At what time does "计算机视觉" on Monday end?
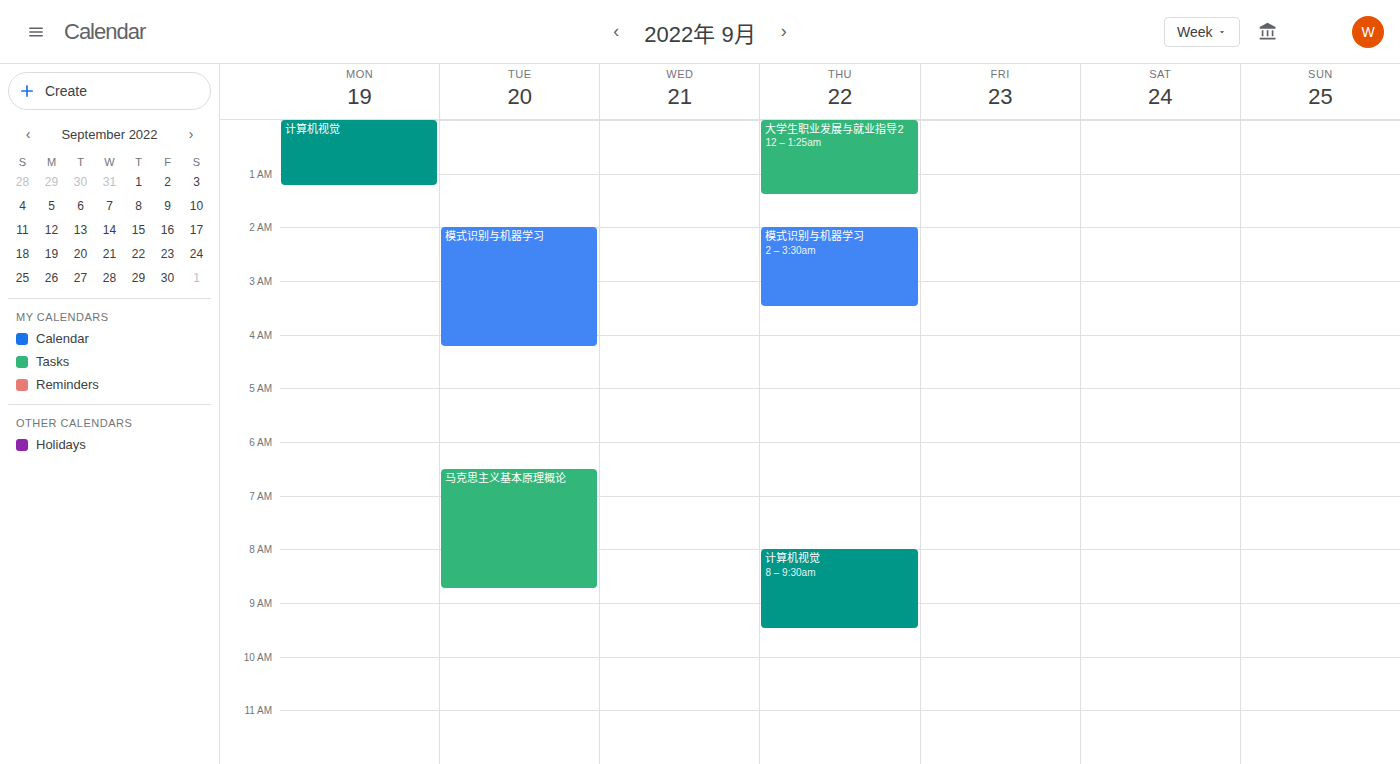
1:15 AM